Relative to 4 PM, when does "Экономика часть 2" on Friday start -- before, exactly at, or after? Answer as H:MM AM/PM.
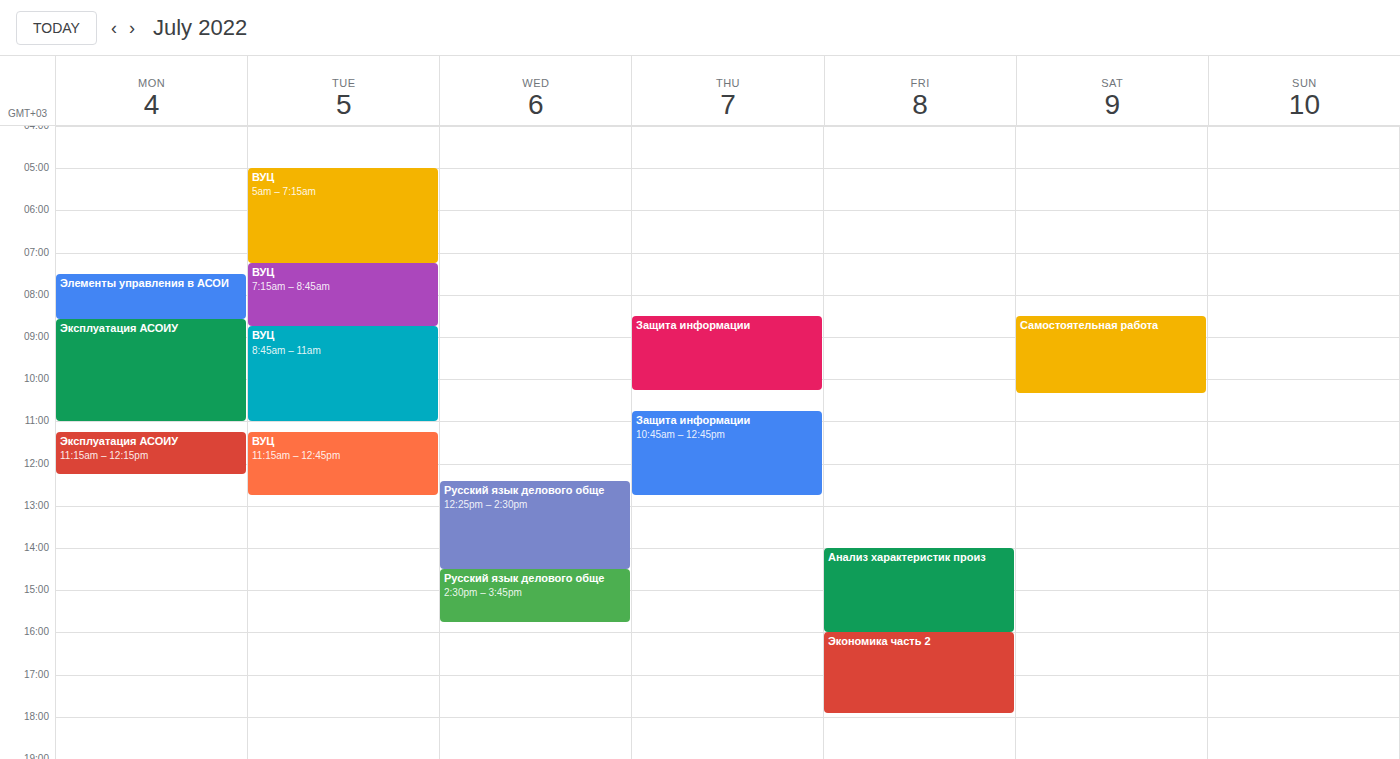
4:00 PM -- exactly at 4 PM, on the 4 PM line.